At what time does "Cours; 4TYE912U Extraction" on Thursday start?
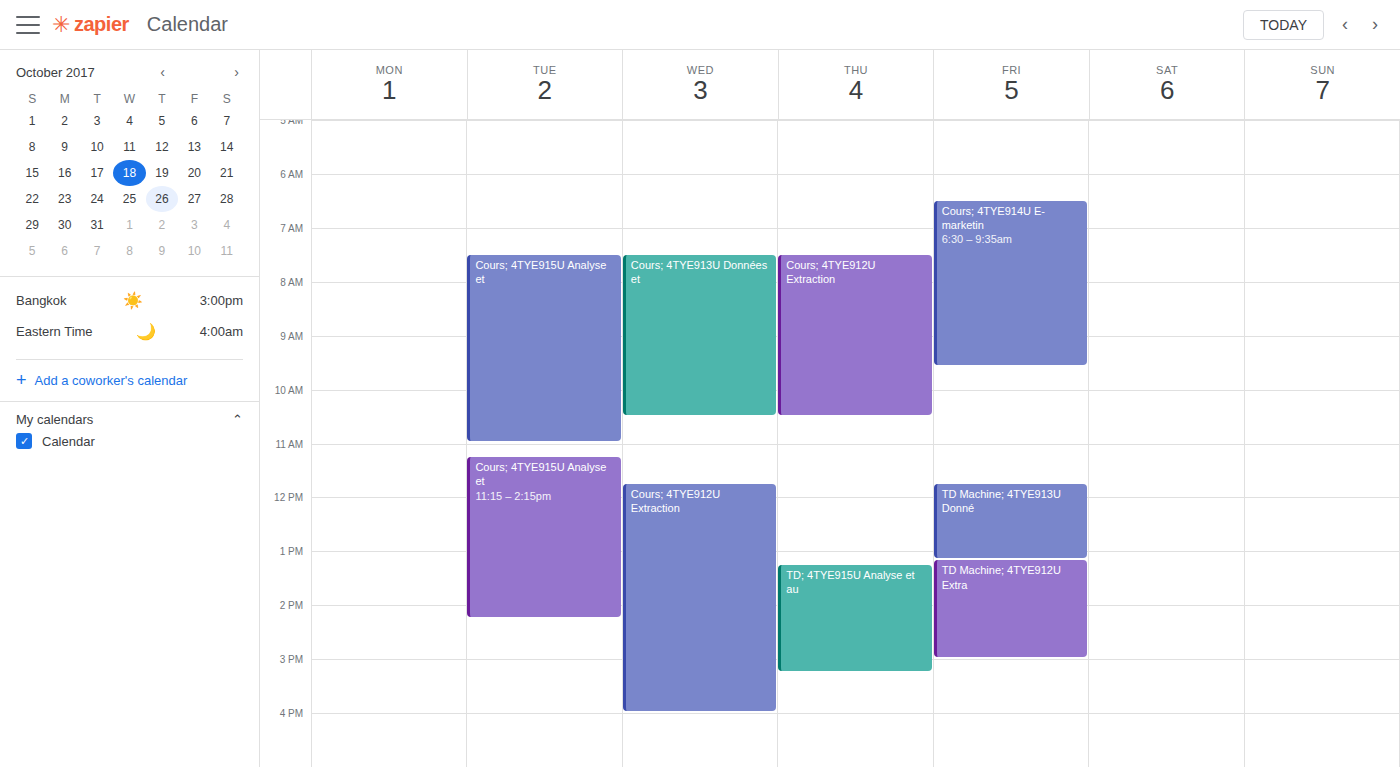
7:30 AM